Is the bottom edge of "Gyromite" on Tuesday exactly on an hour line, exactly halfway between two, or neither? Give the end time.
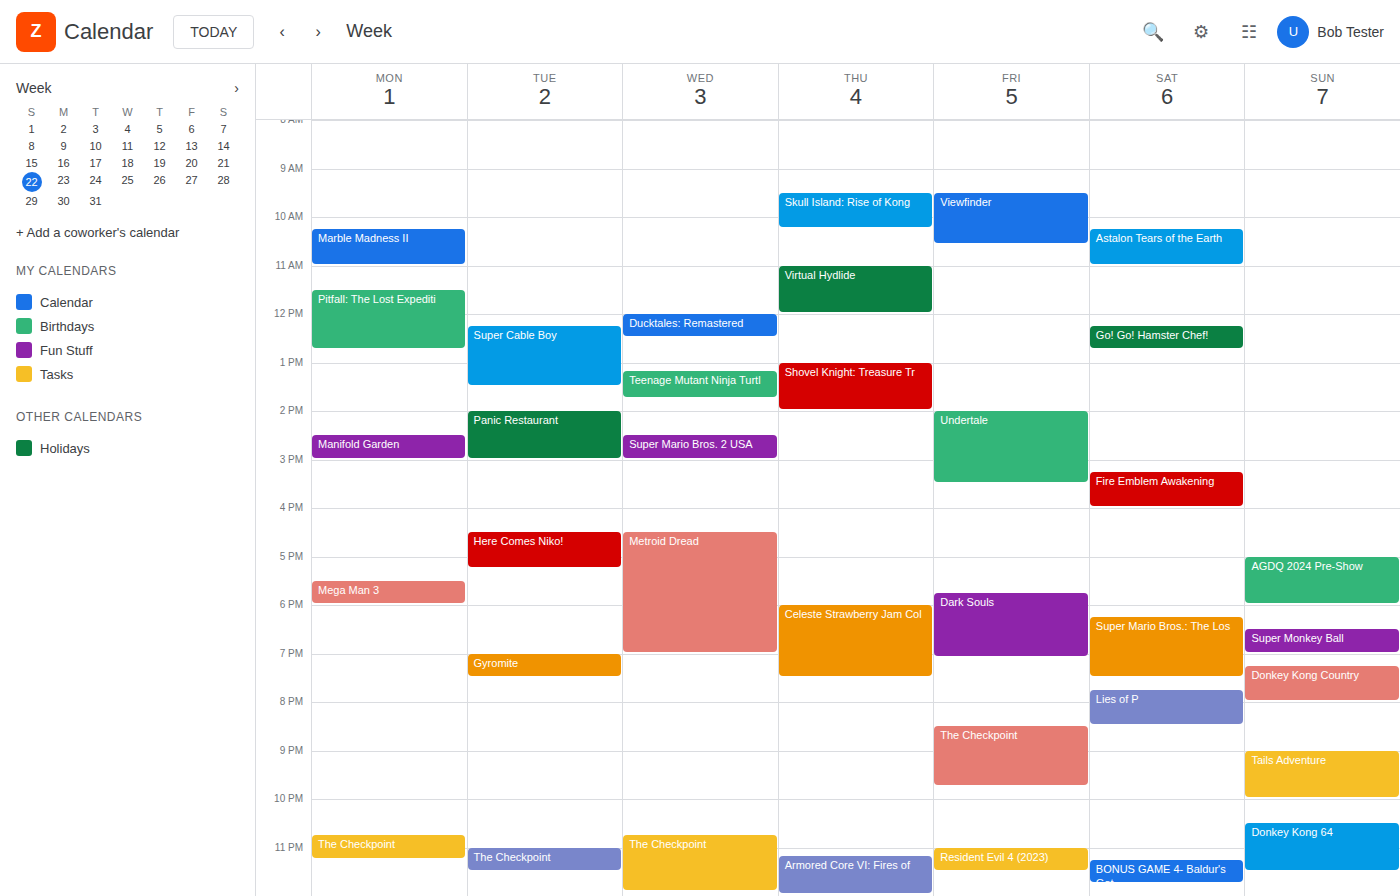
7:30 PM -- halfway between the 7 PM and 8 PM lines.